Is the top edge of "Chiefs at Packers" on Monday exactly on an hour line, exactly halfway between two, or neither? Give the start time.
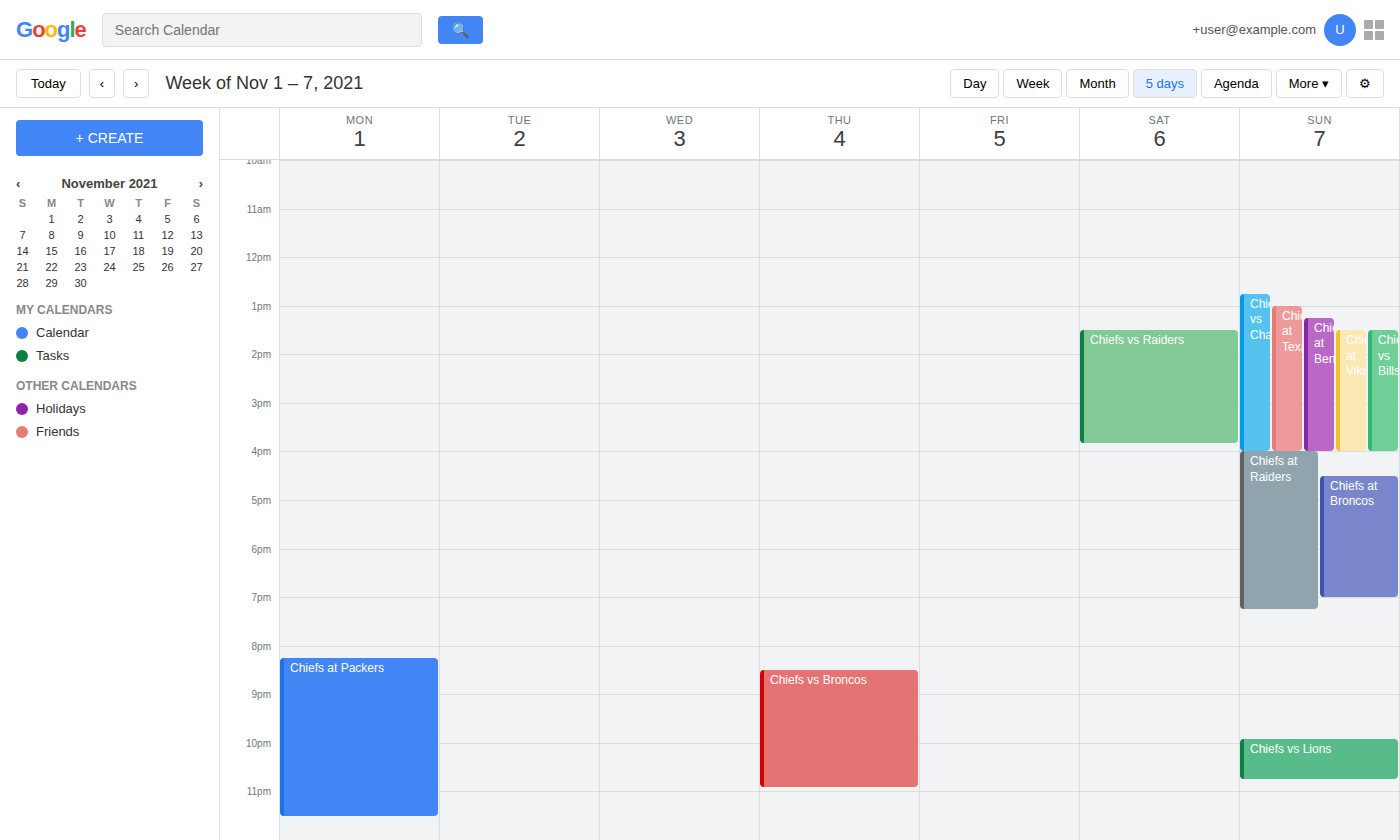
8:15 PM -- neither: a quarter of the way from the 8 PM line to the 9 PM line.